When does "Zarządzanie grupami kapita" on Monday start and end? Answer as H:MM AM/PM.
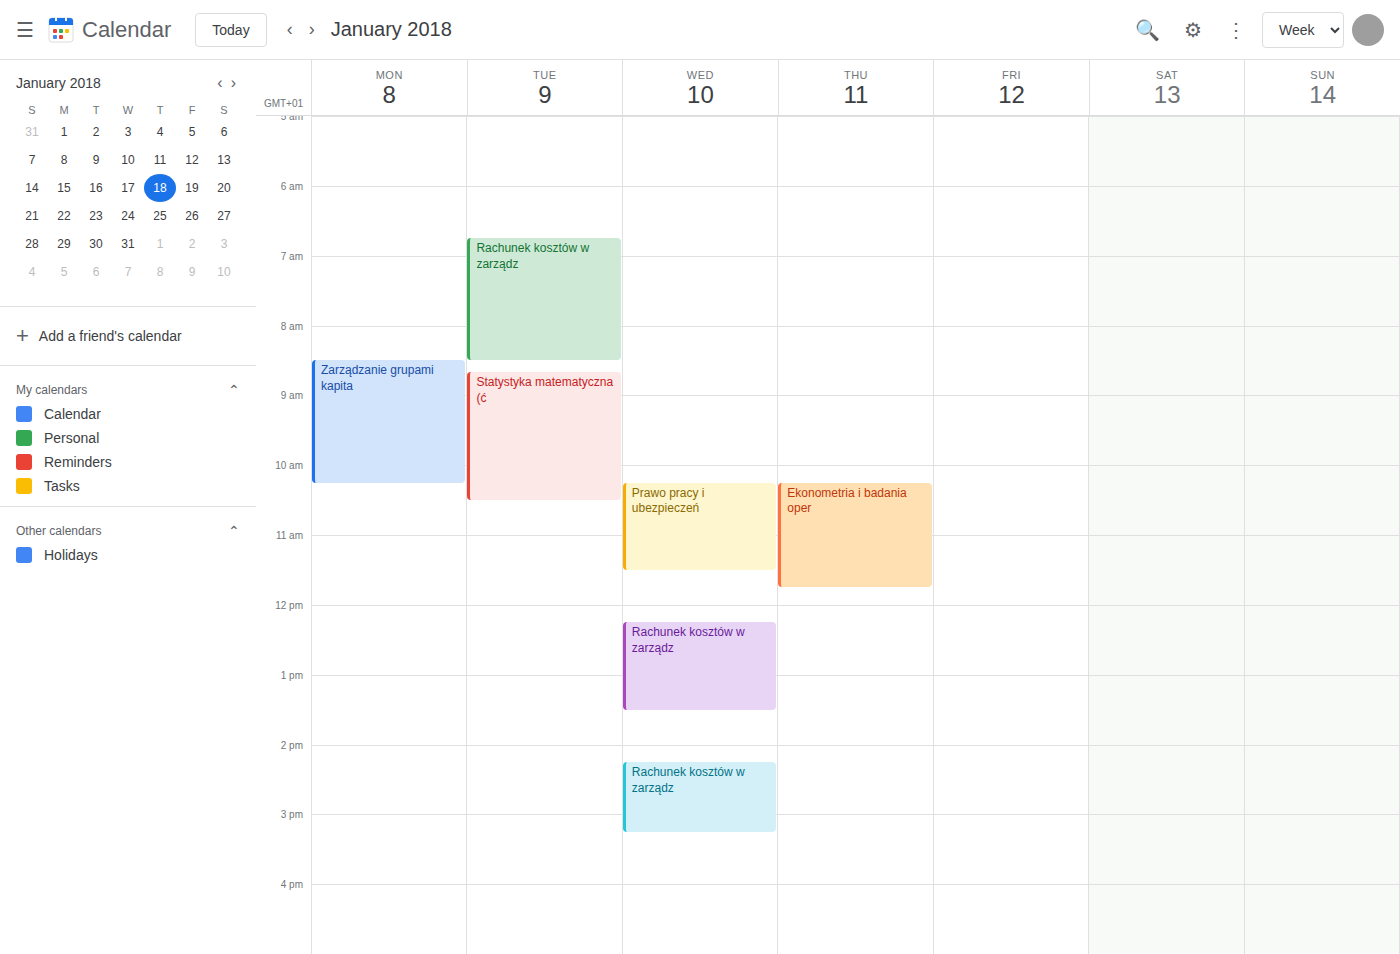
8:30 AM to 10:15 AM